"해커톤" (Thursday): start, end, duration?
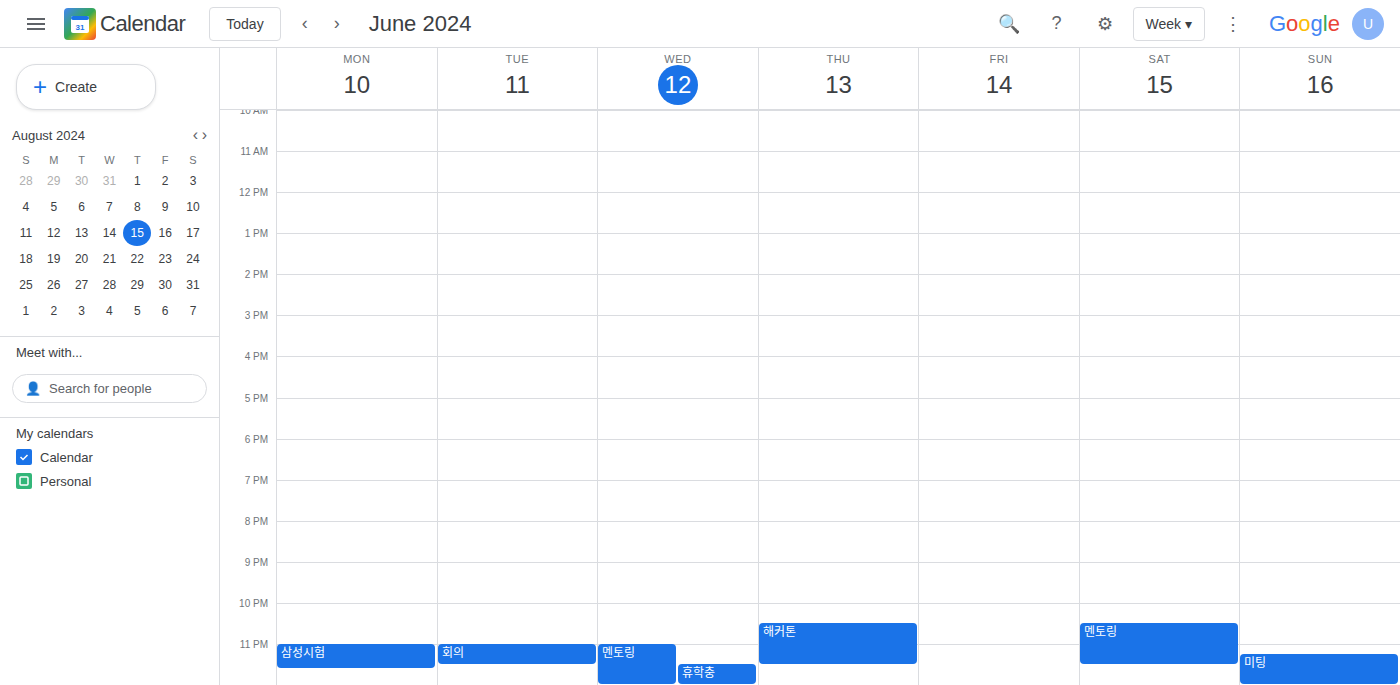
10:30 PM to 11:30 PM, 1 hour